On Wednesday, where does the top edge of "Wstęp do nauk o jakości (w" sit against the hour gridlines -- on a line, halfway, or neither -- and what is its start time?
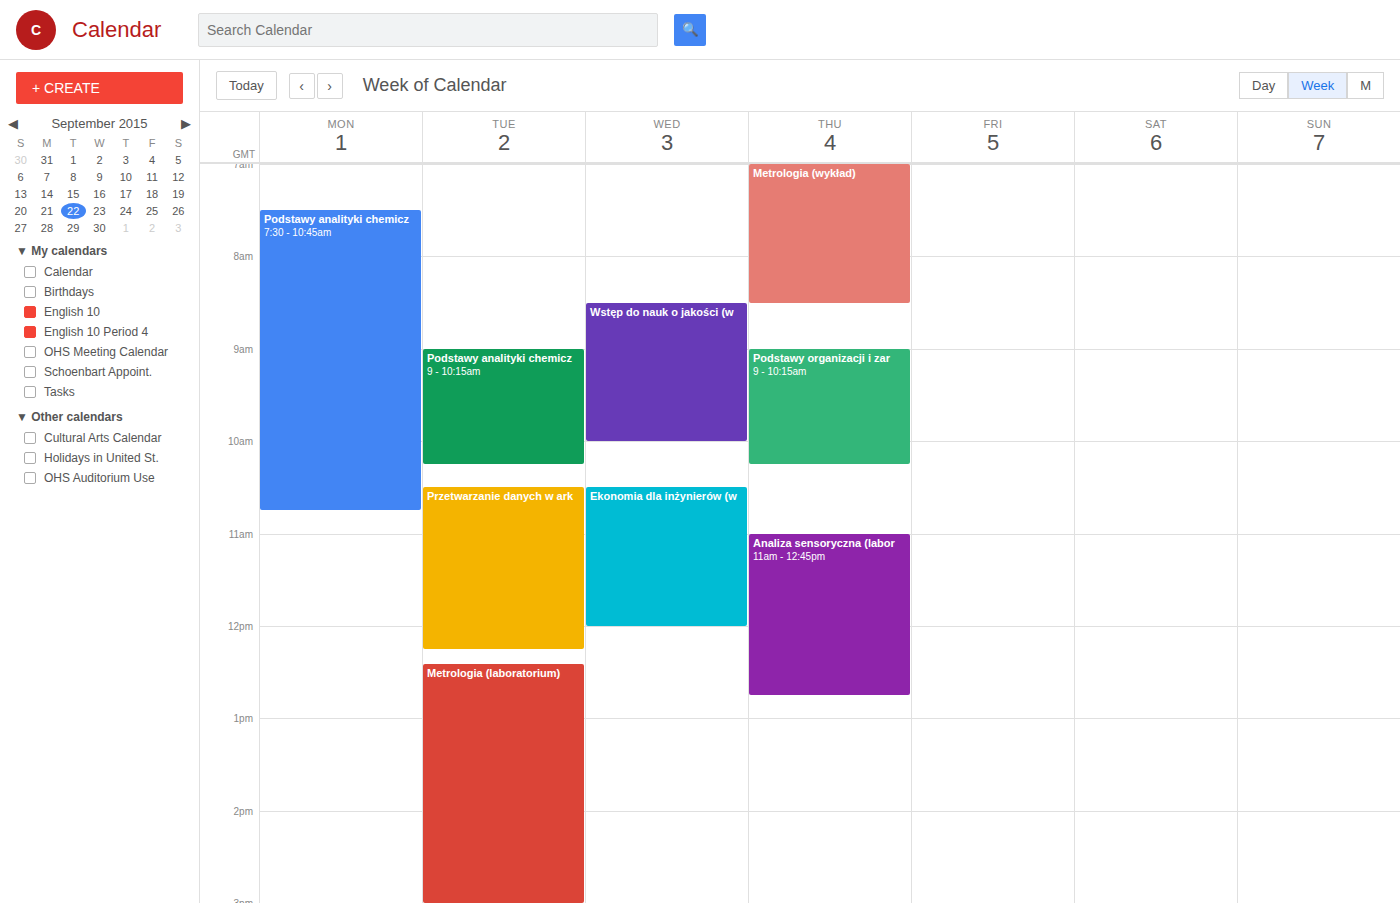
8:30 AM -- halfway between the 8 AM and 9 AM lines.